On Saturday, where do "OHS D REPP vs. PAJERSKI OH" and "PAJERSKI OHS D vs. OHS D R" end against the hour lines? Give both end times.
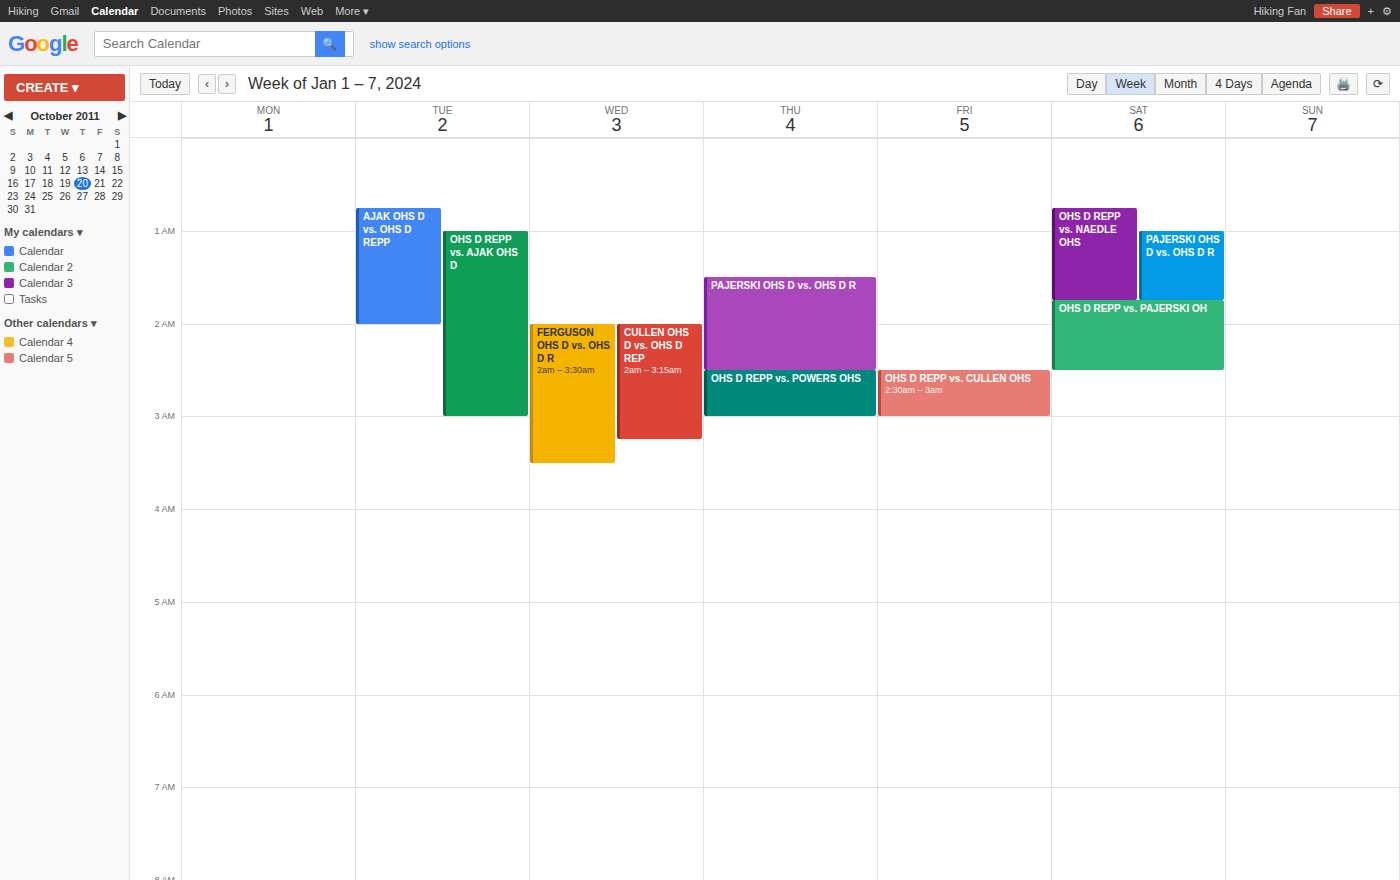
"OHS D REPP vs. PAJERSKI OH": 2:30 AM, halfway between the 2 AM and 3 AM lines. "PAJERSKI OHS D vs. OHS D R": 1:45 AM, neither: three quarters of the way from the 1 AM line to the 2 AM line.